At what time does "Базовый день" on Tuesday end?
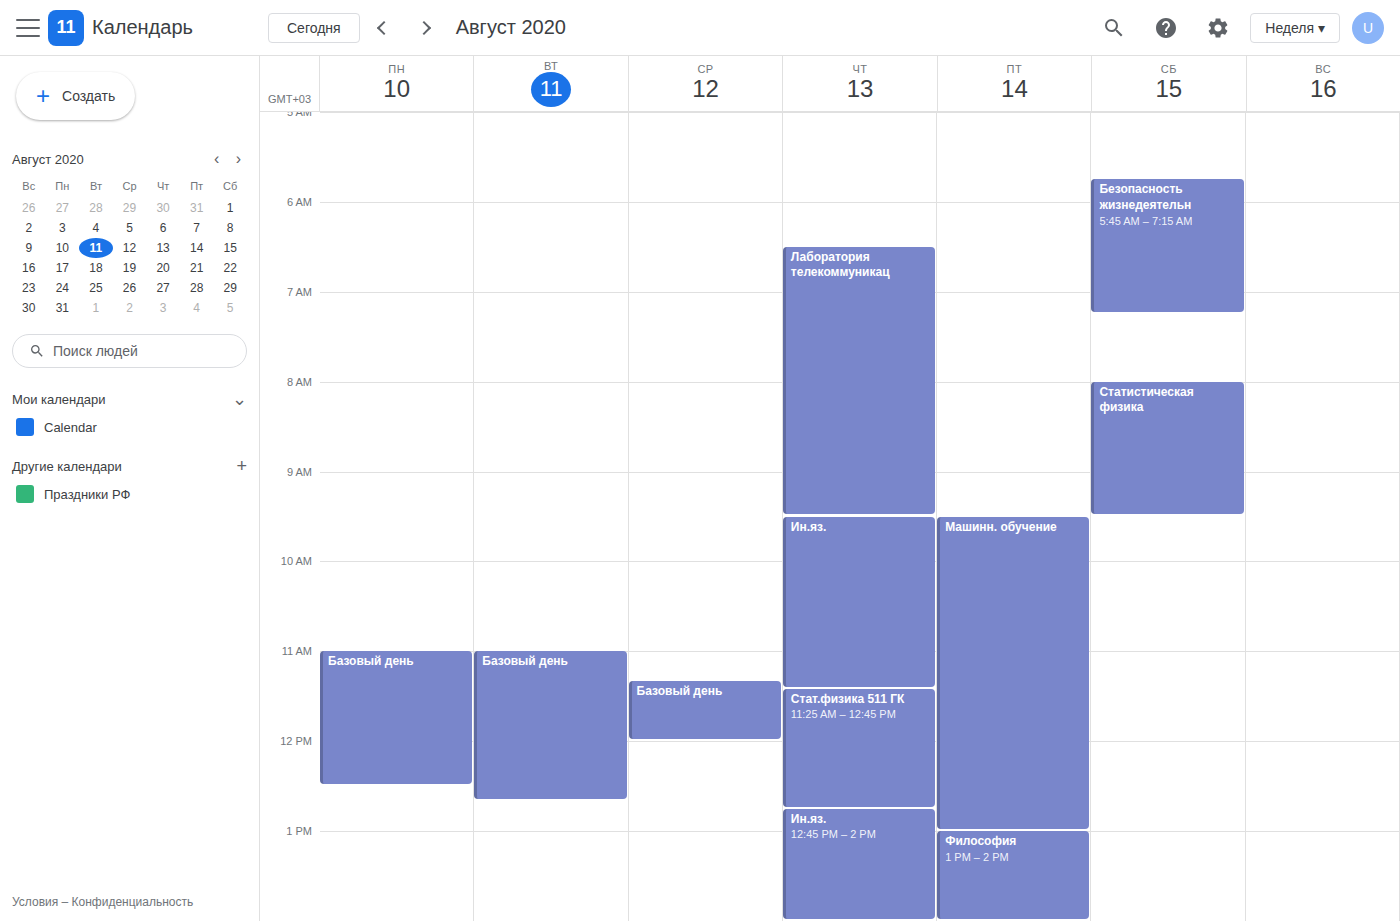
12:40 PM